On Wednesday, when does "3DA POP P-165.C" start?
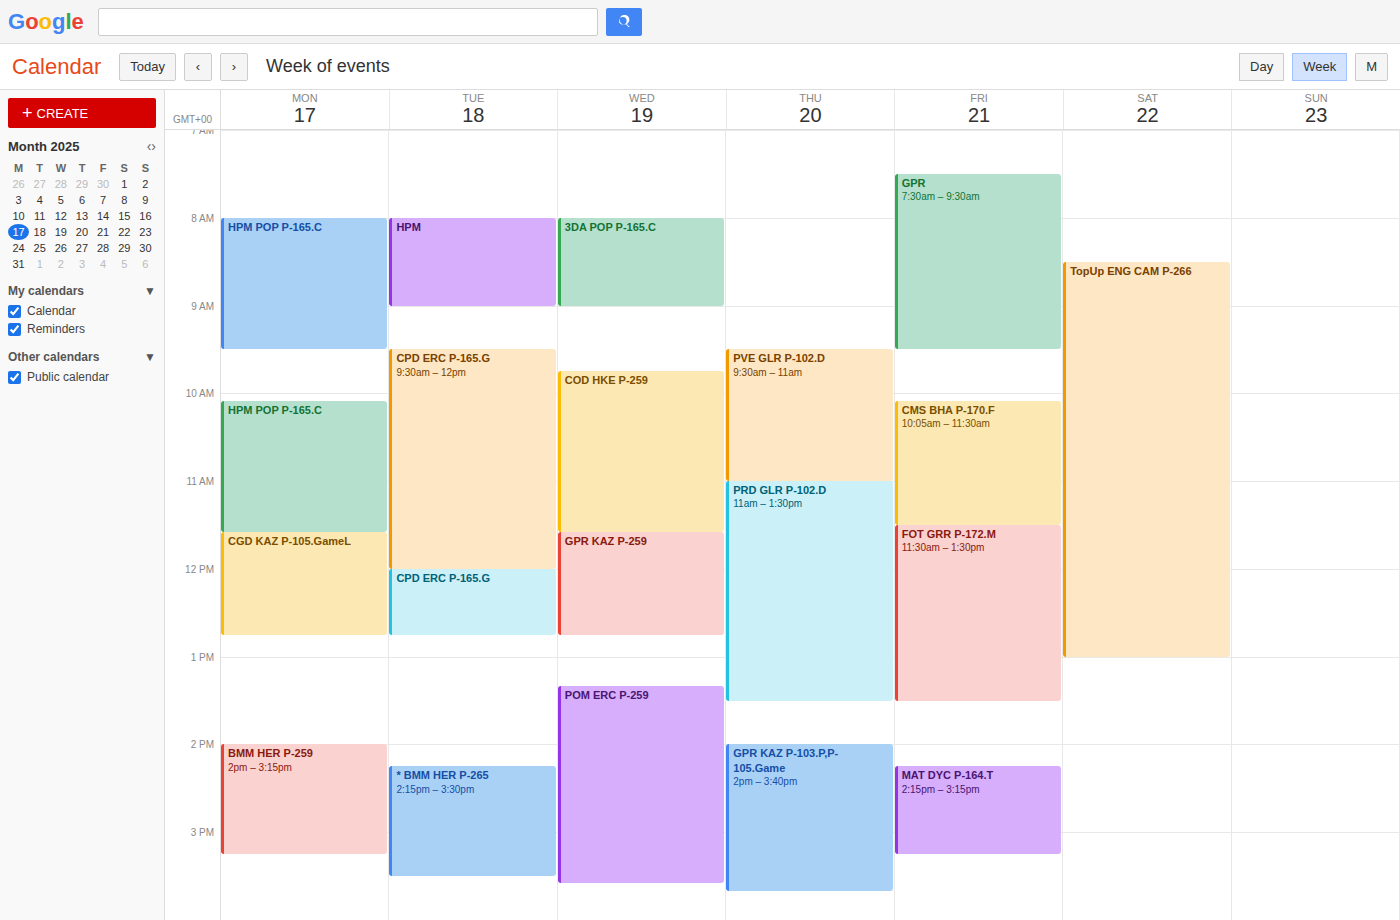
8:00 AM